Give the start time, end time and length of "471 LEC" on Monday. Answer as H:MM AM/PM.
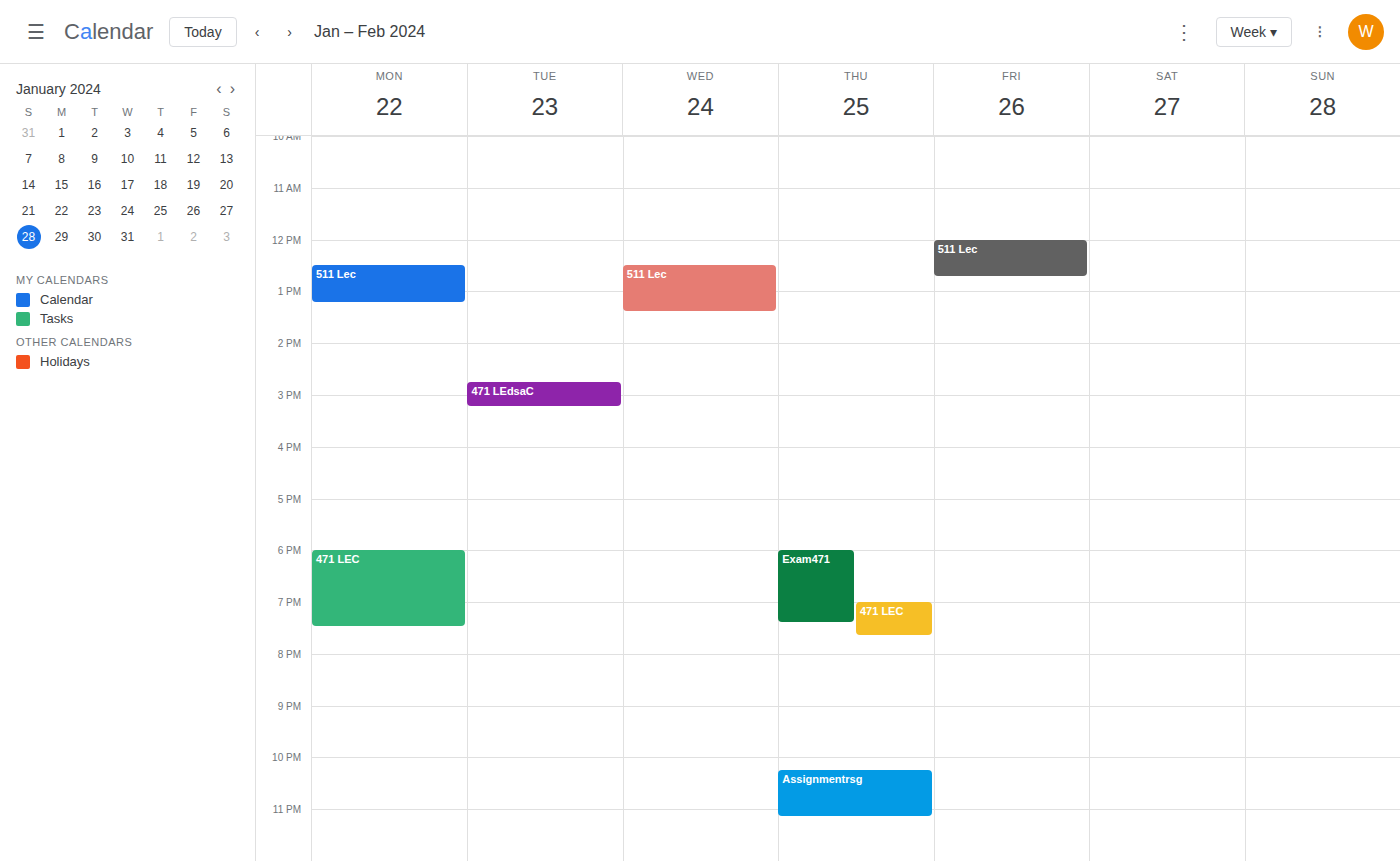
6:00 PM to 7:30 PM, 1 hour 30 minutes